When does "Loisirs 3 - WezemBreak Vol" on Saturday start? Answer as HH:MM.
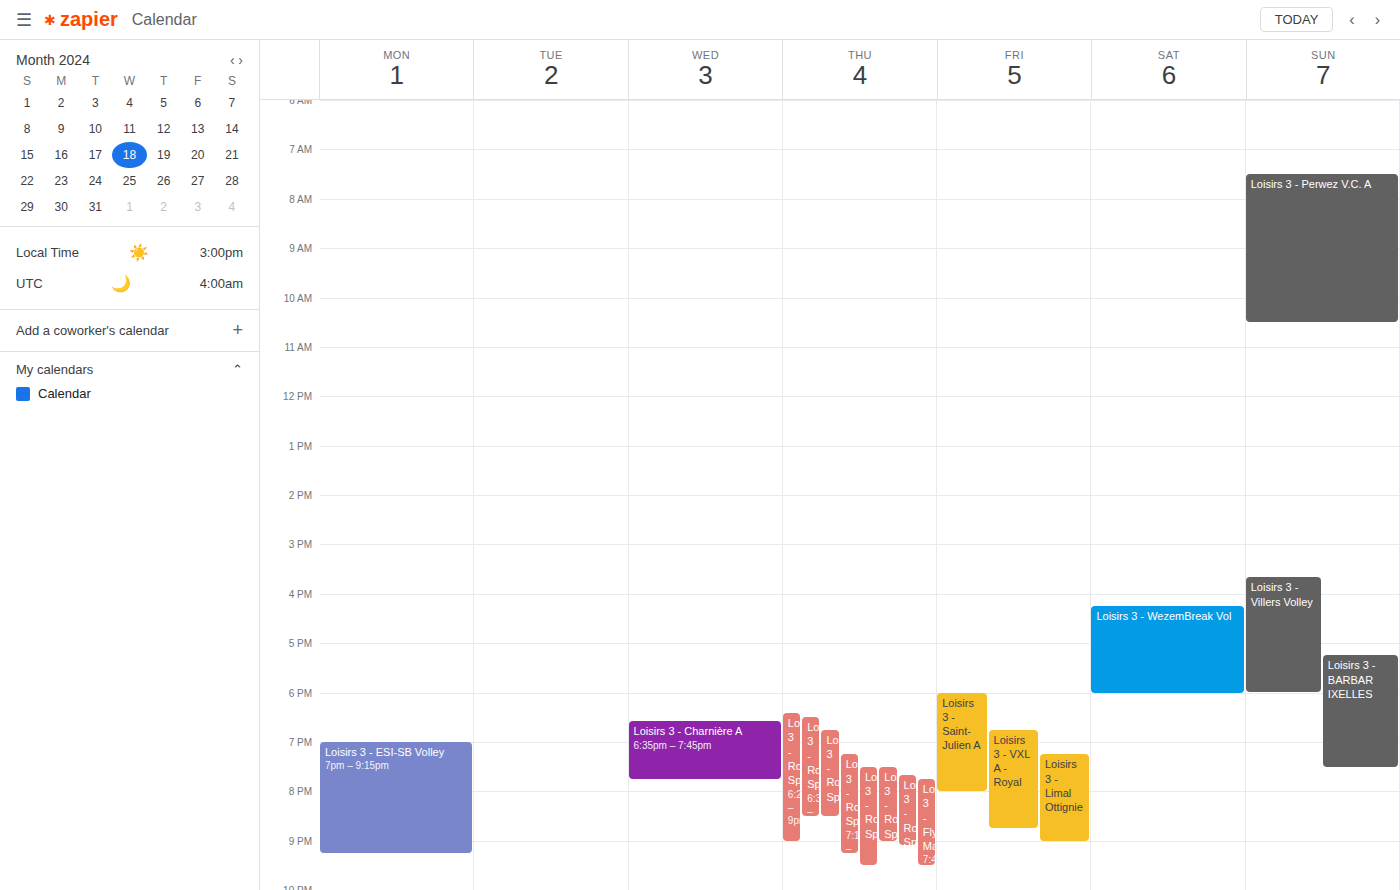
16:15